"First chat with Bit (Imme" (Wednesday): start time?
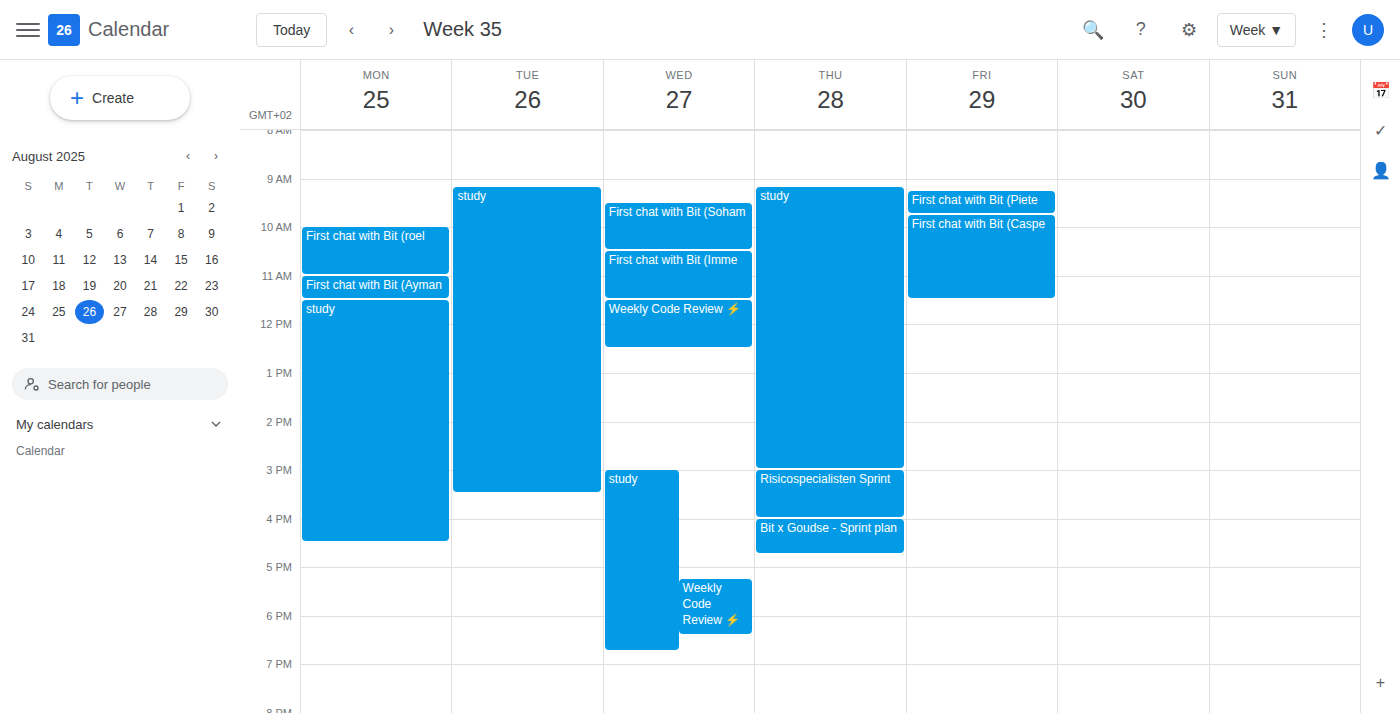
10:30